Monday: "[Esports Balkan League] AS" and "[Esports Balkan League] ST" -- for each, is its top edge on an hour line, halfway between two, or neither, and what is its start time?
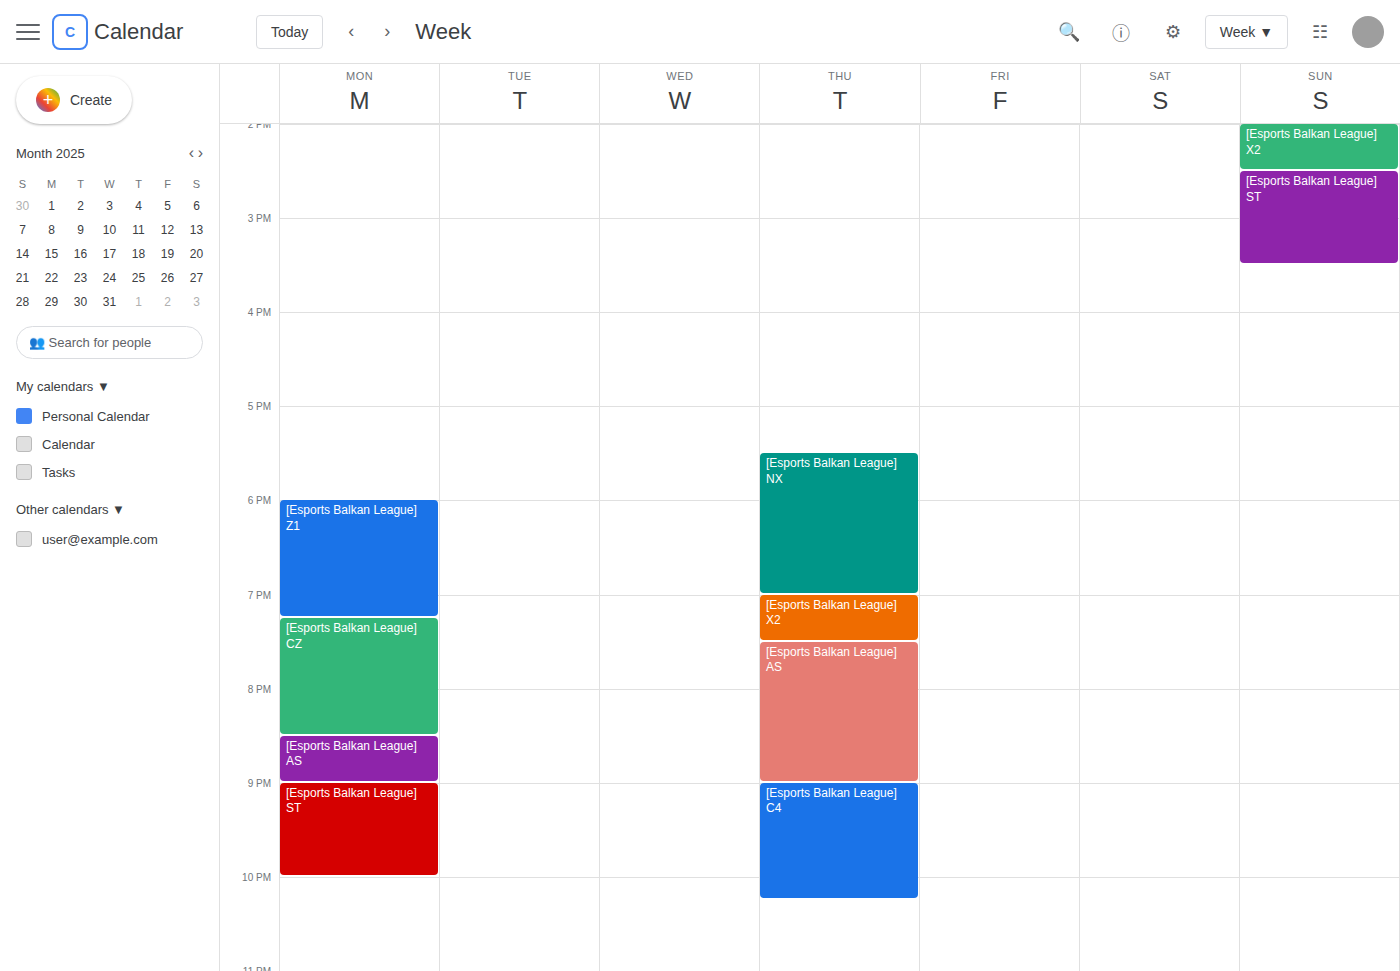
"[Esports Balkan League] AS": 8:30 PM, halfway between the 8 PM and 9 PM lines. "[Esports Balkan League] ST": 9:00 PM, exactly on the 9 PM line.